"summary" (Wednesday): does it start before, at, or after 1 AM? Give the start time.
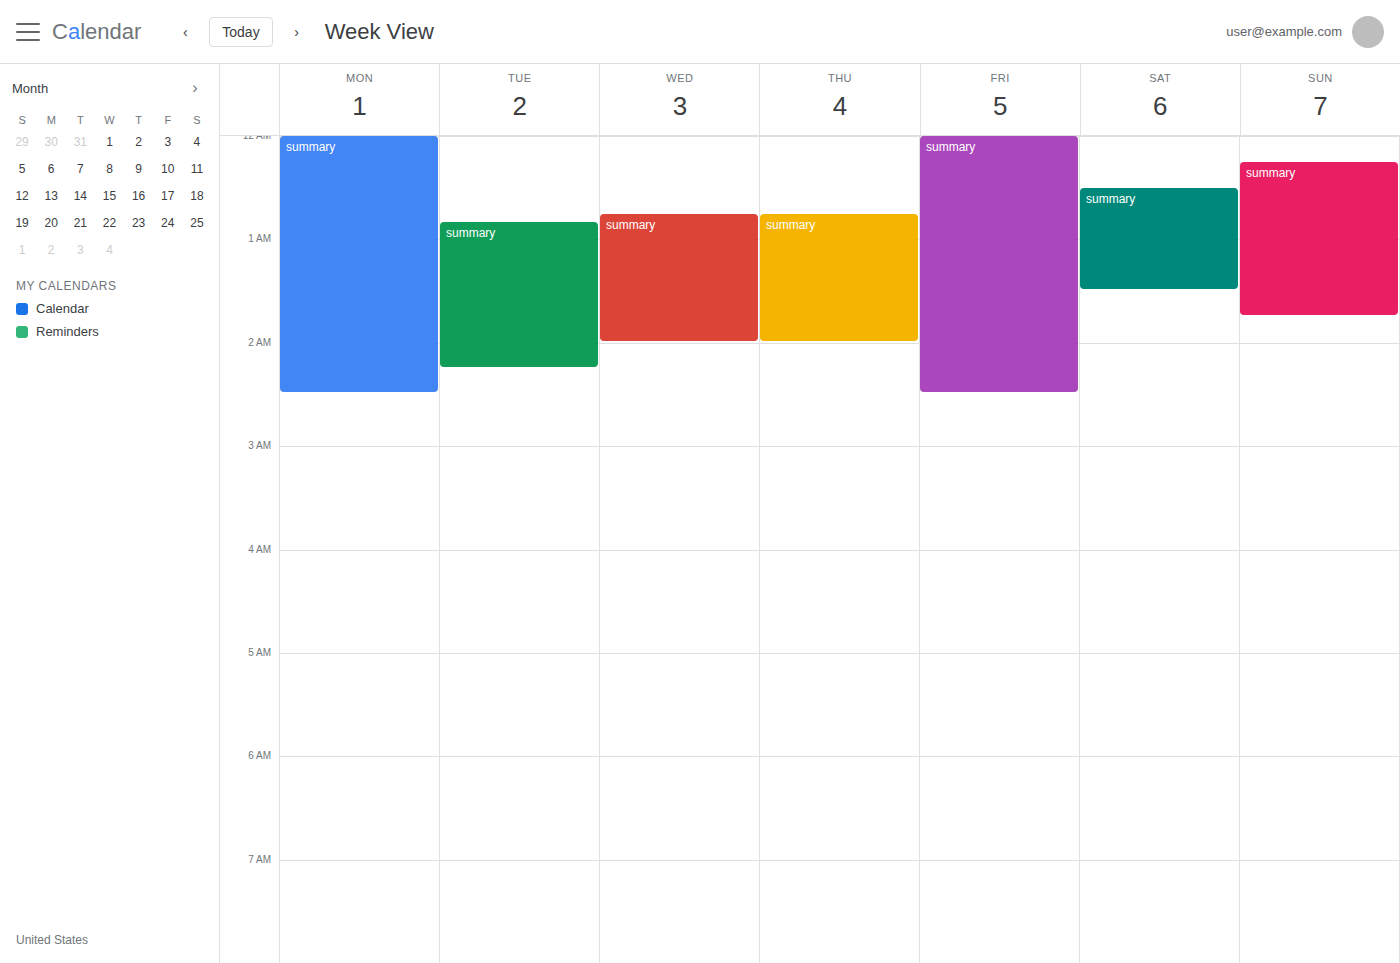
12:45 AM -- before 1 AM, 15 minutes above the 1 AM line.